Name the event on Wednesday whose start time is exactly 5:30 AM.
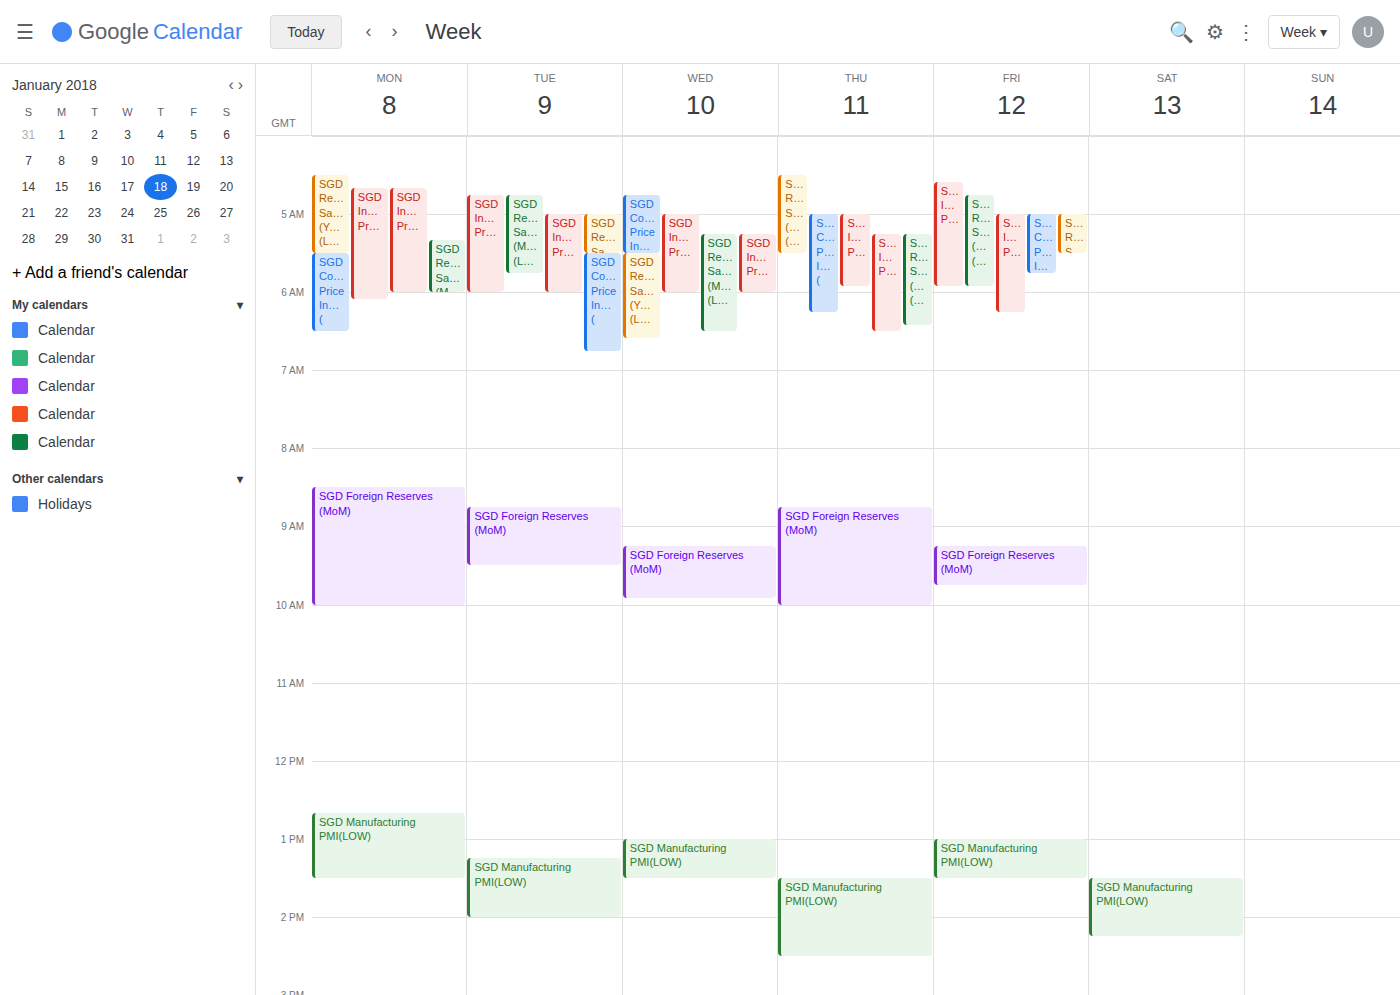
"SGD Retail Sales (YoY)(LOW"